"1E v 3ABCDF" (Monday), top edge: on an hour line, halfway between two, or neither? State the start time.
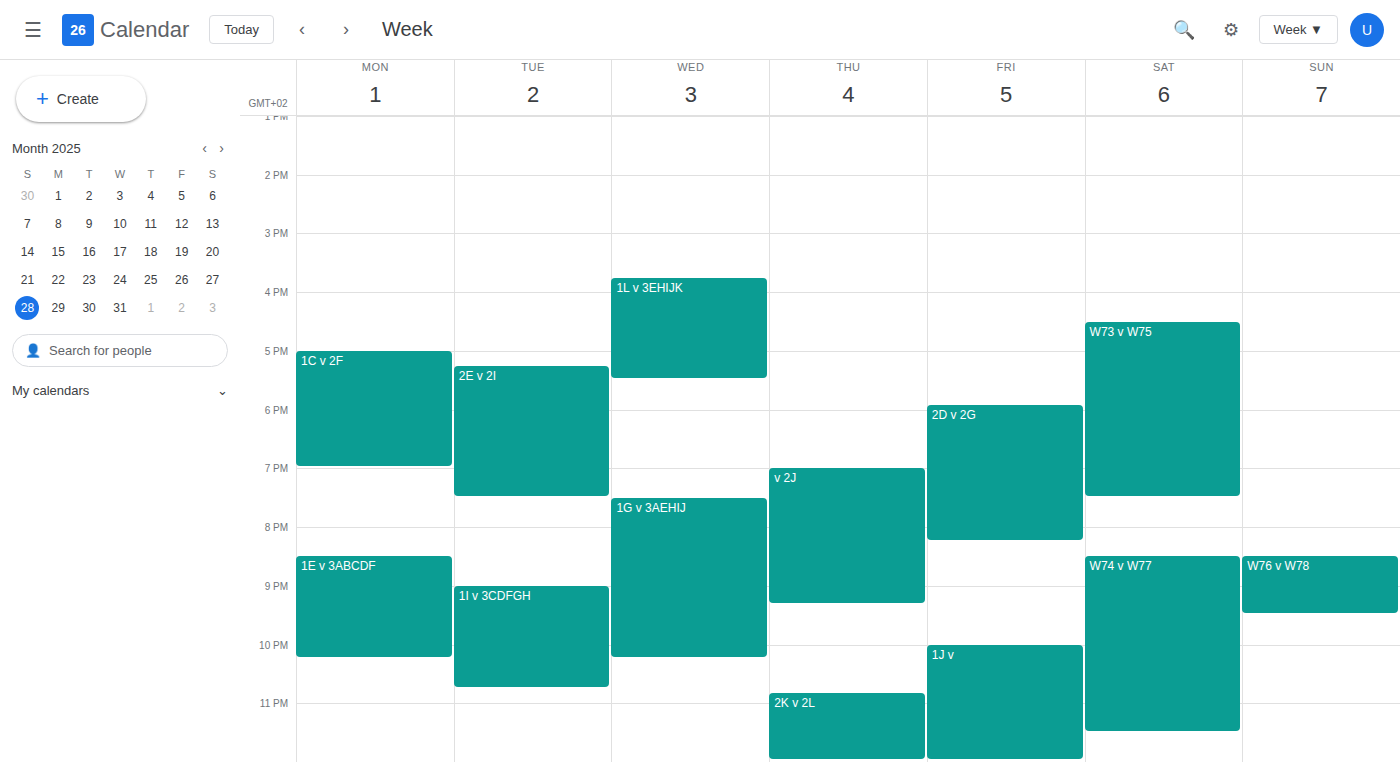
8:30 PM -- halfway between the 8 PM and 9 PM lines.